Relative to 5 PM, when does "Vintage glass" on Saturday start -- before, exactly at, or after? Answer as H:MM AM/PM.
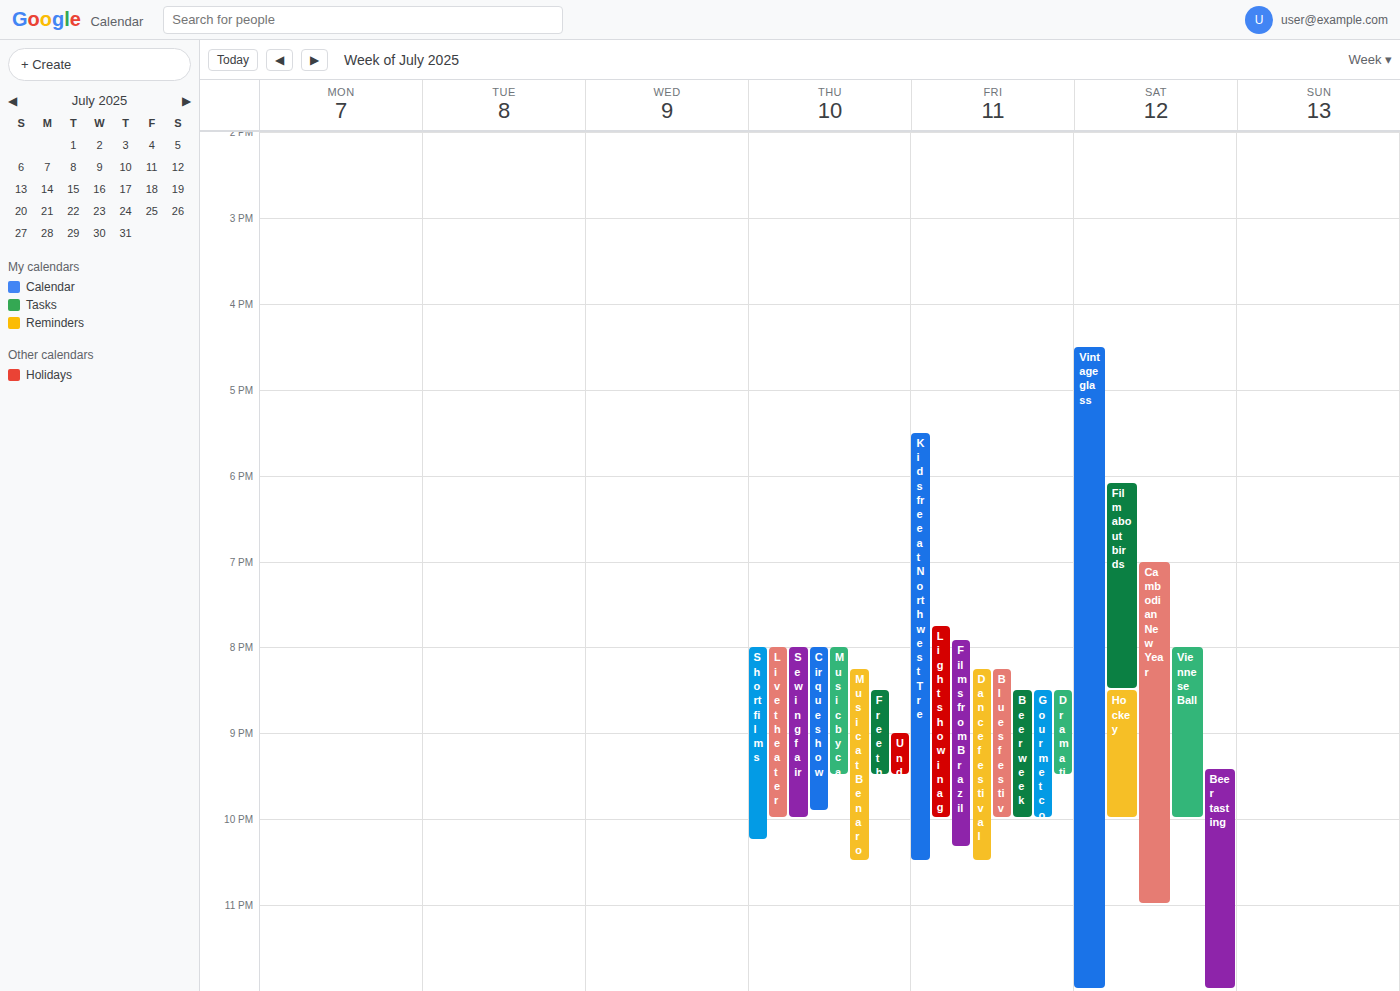
4:30 PM -- before 5 PM, 30 minutes above the 5 PM line.